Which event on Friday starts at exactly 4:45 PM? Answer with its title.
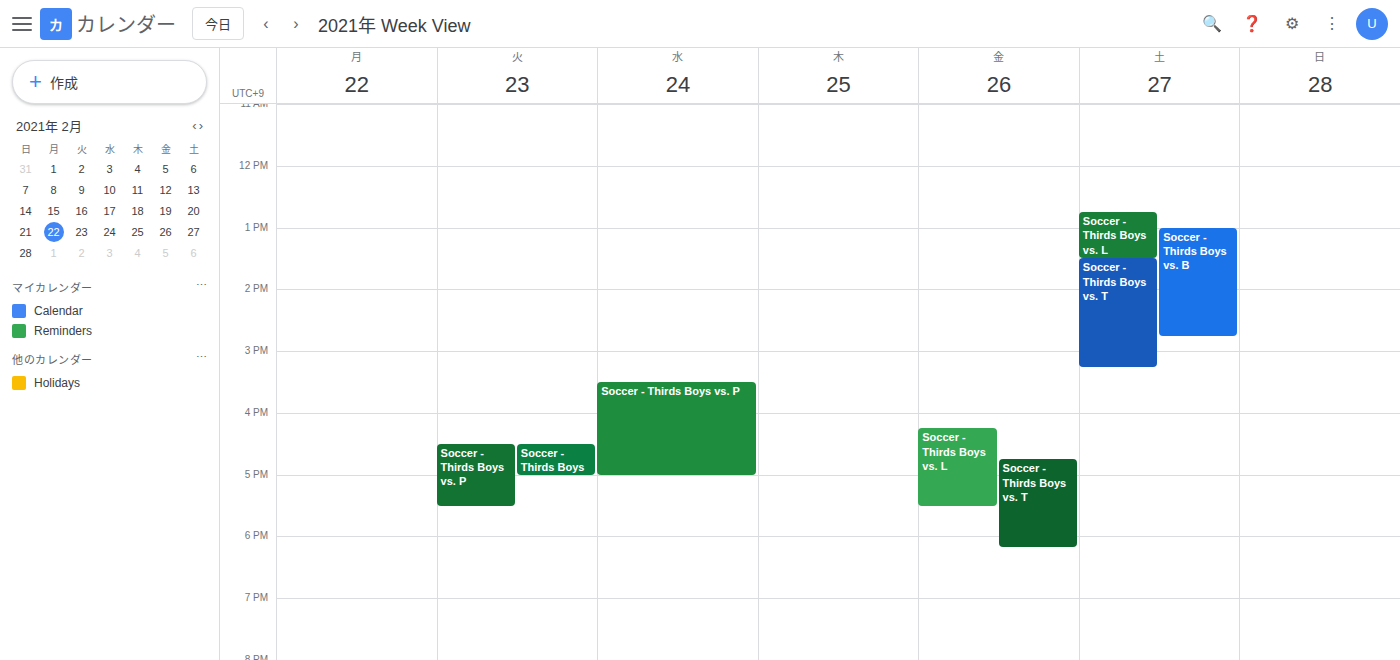
"Soccer - Thirds Boys vs. T"